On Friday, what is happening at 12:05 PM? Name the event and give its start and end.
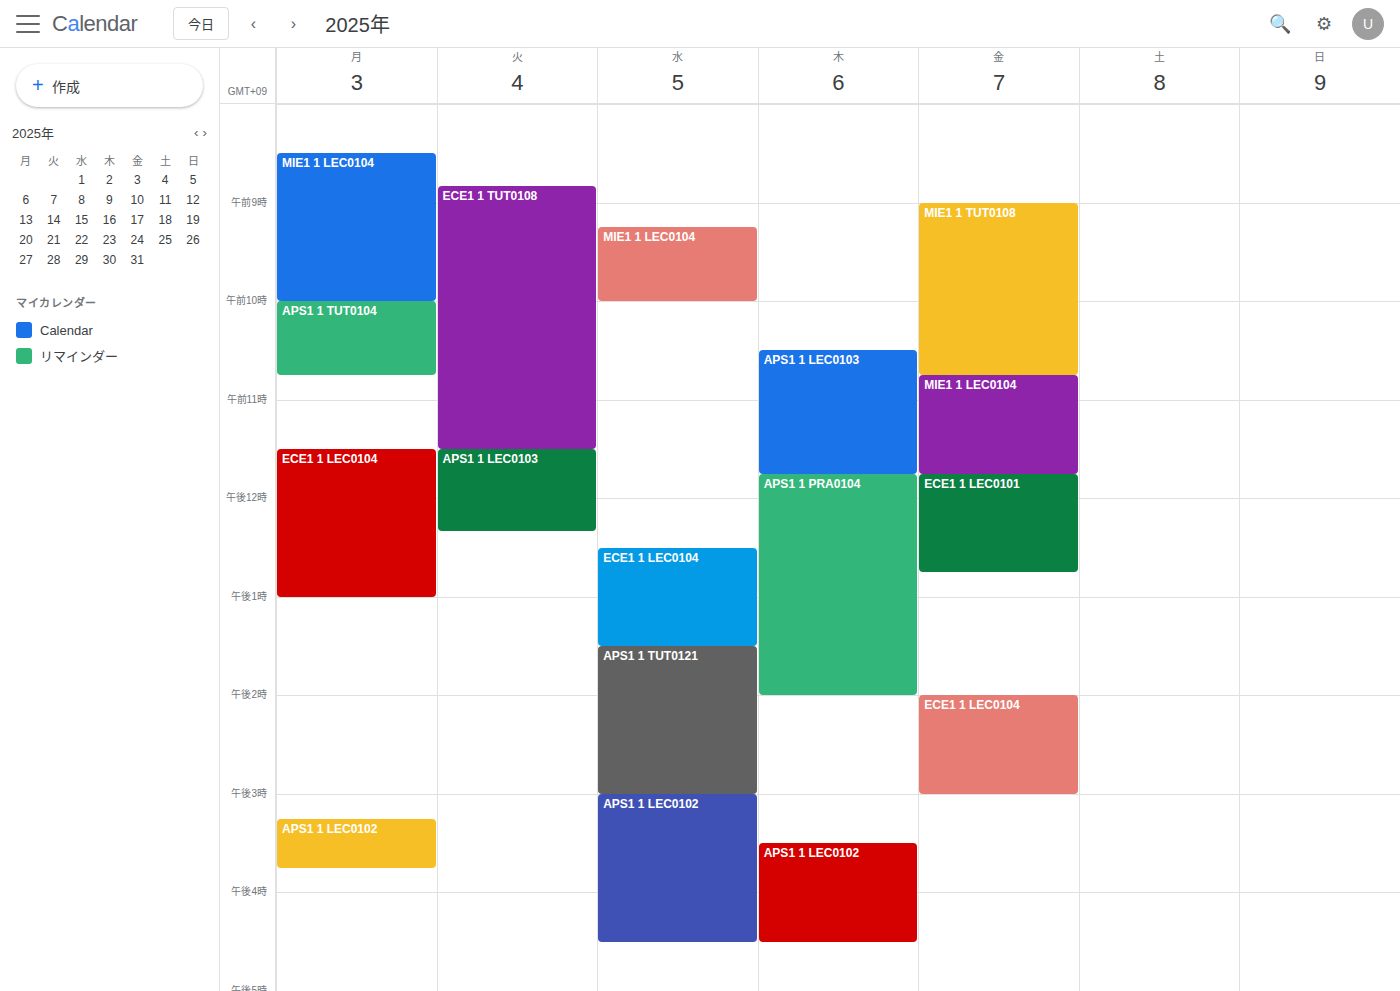
"ECE1 1 LEC0101", 11:45 AM to 12:45 PM